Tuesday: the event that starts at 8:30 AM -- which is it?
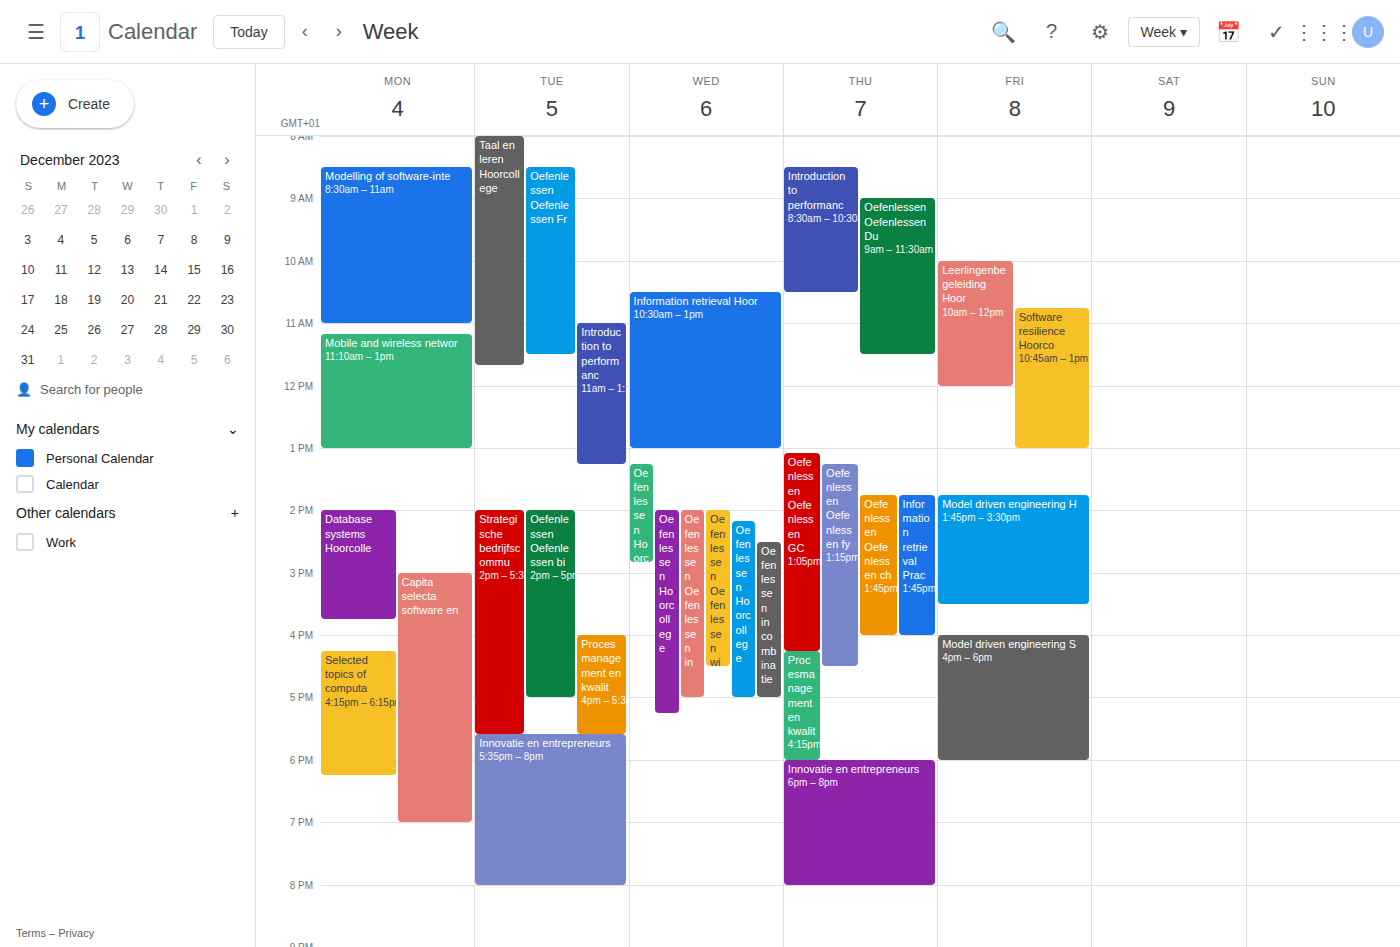
"Oefenlessen Oefenlessen Fr"